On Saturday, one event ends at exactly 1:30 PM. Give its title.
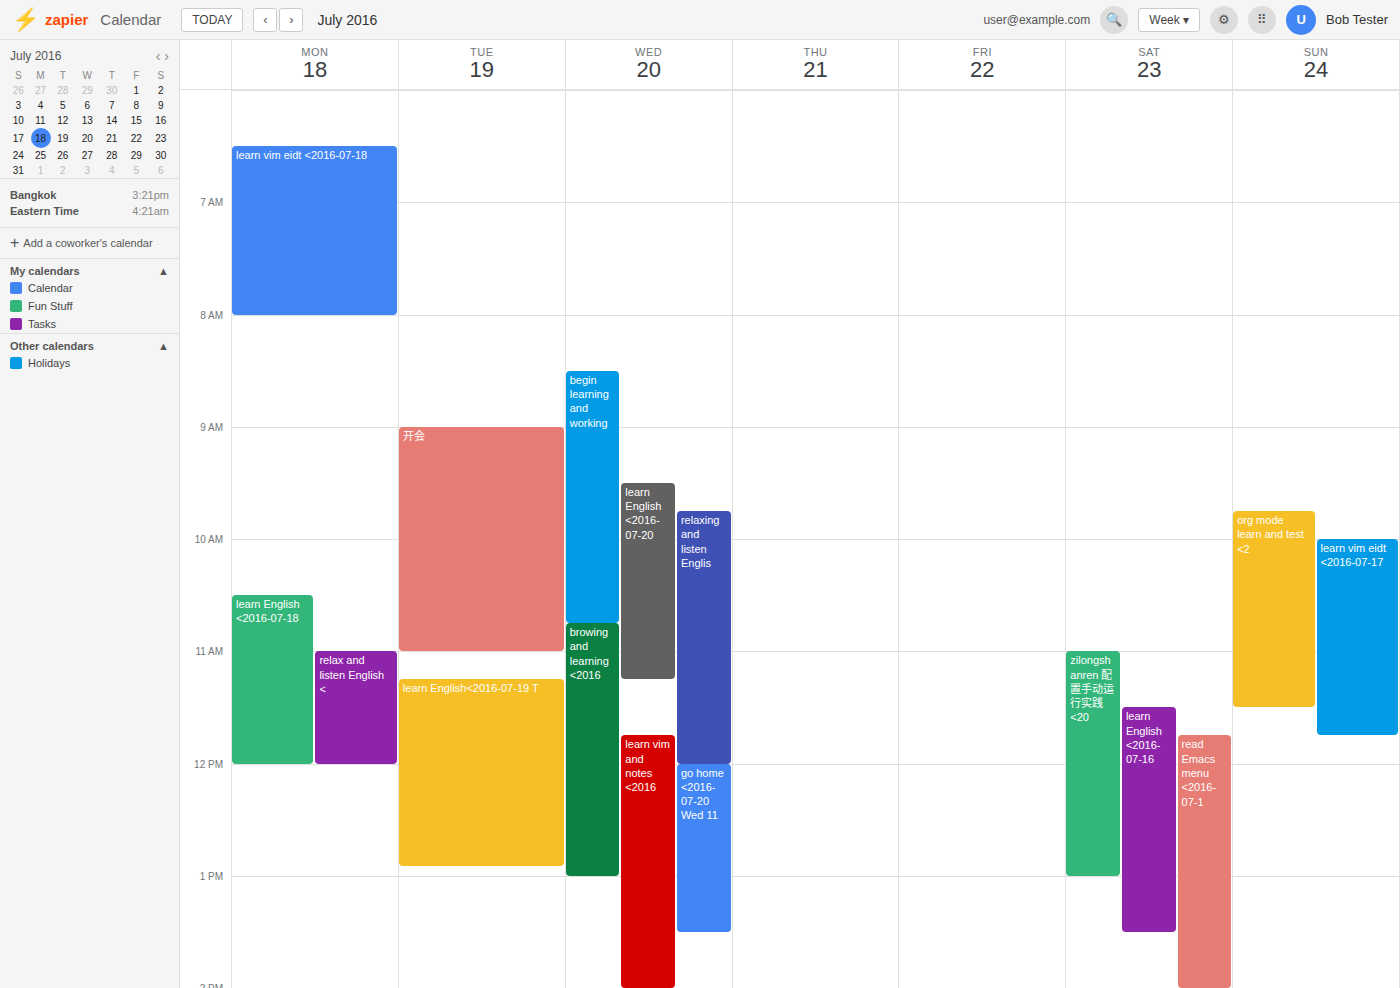
"learn English <2016-07-16"